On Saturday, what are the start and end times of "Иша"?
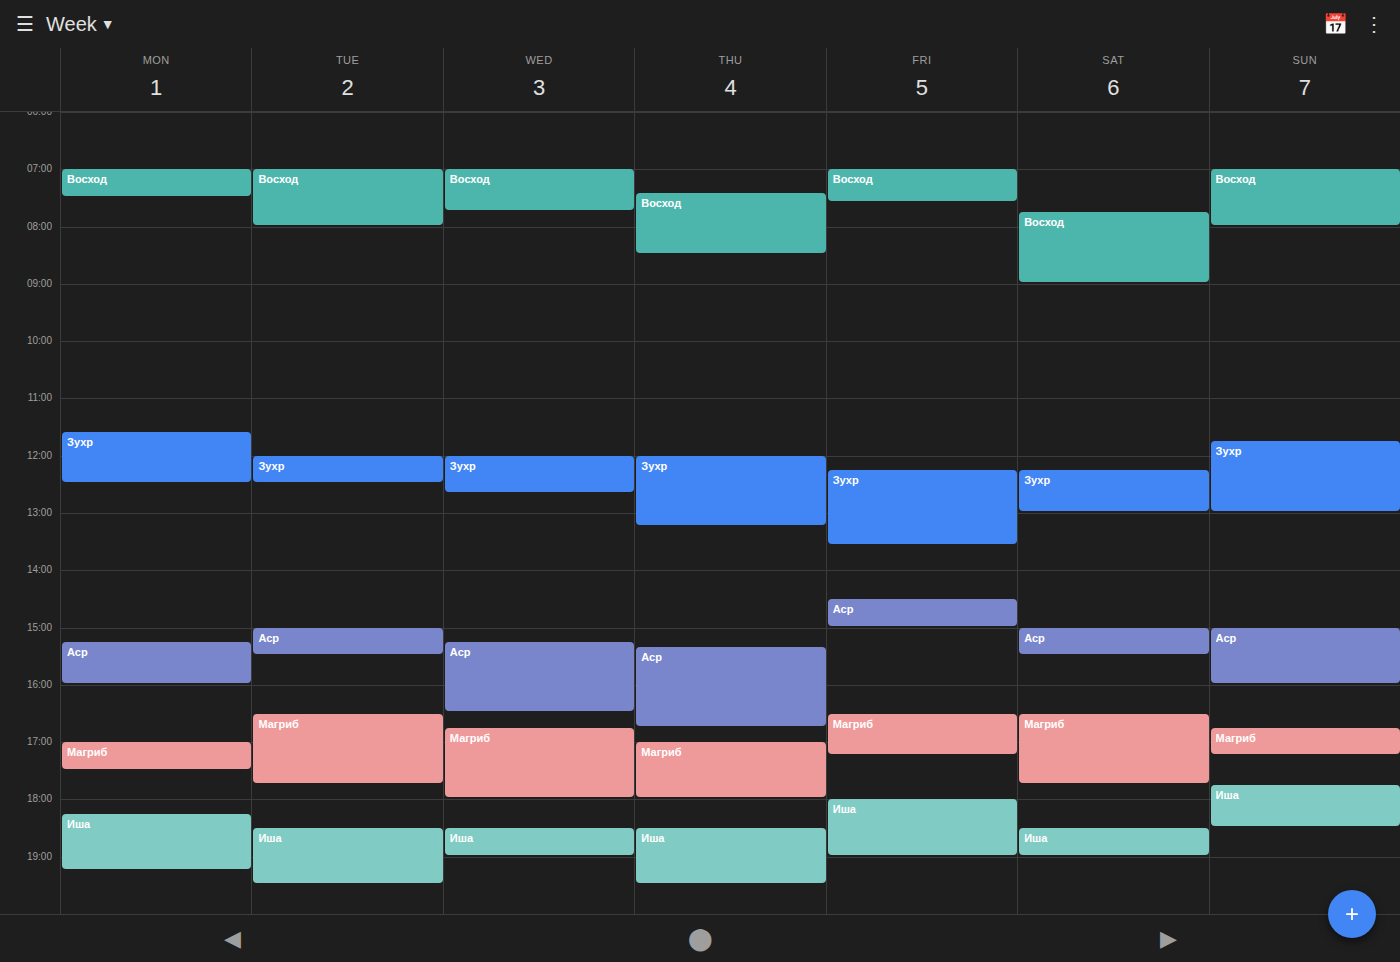
6:30 PM to 7:00 PM